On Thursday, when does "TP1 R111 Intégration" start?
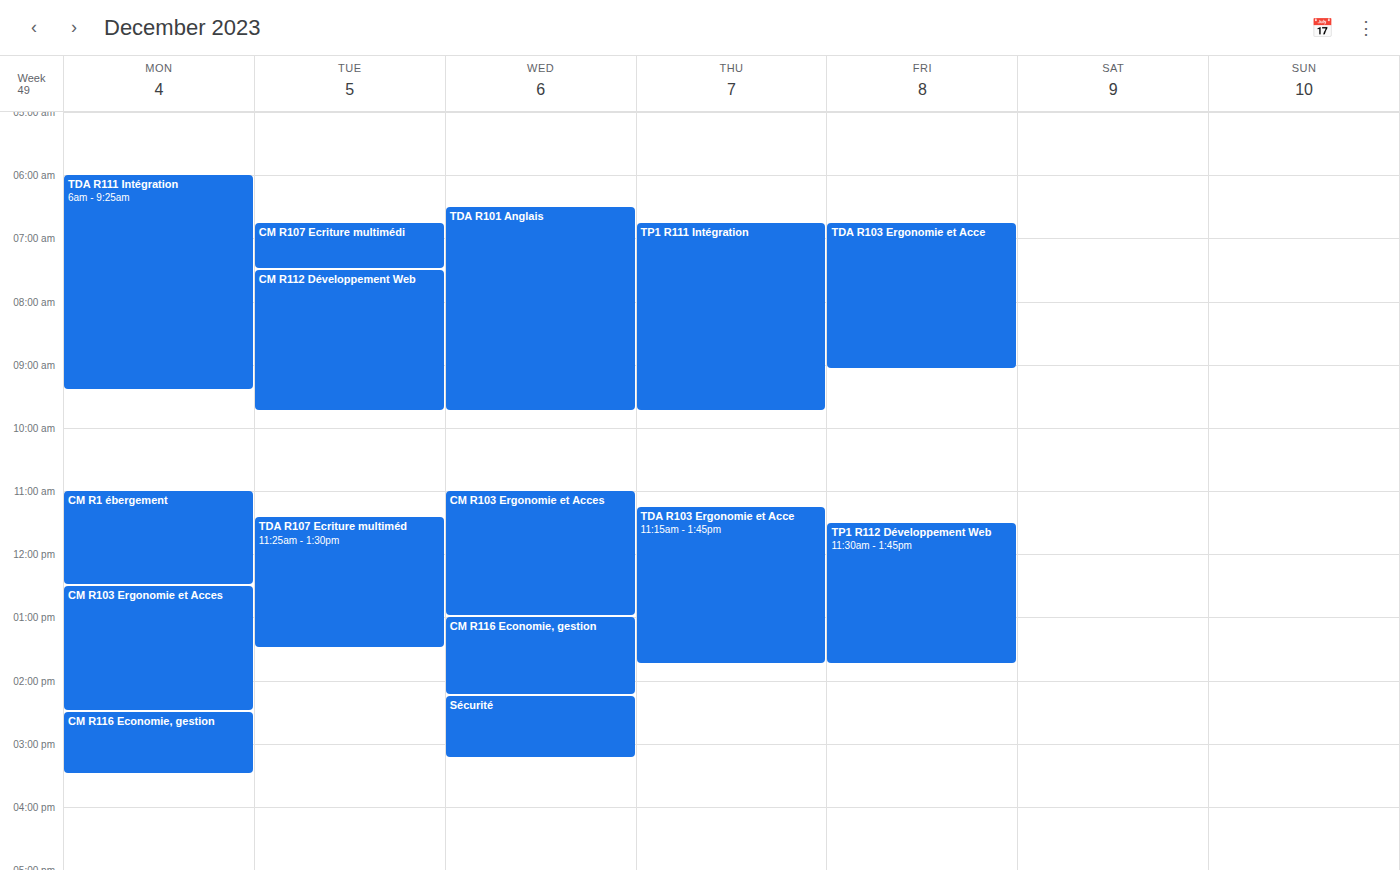
6:45 AM